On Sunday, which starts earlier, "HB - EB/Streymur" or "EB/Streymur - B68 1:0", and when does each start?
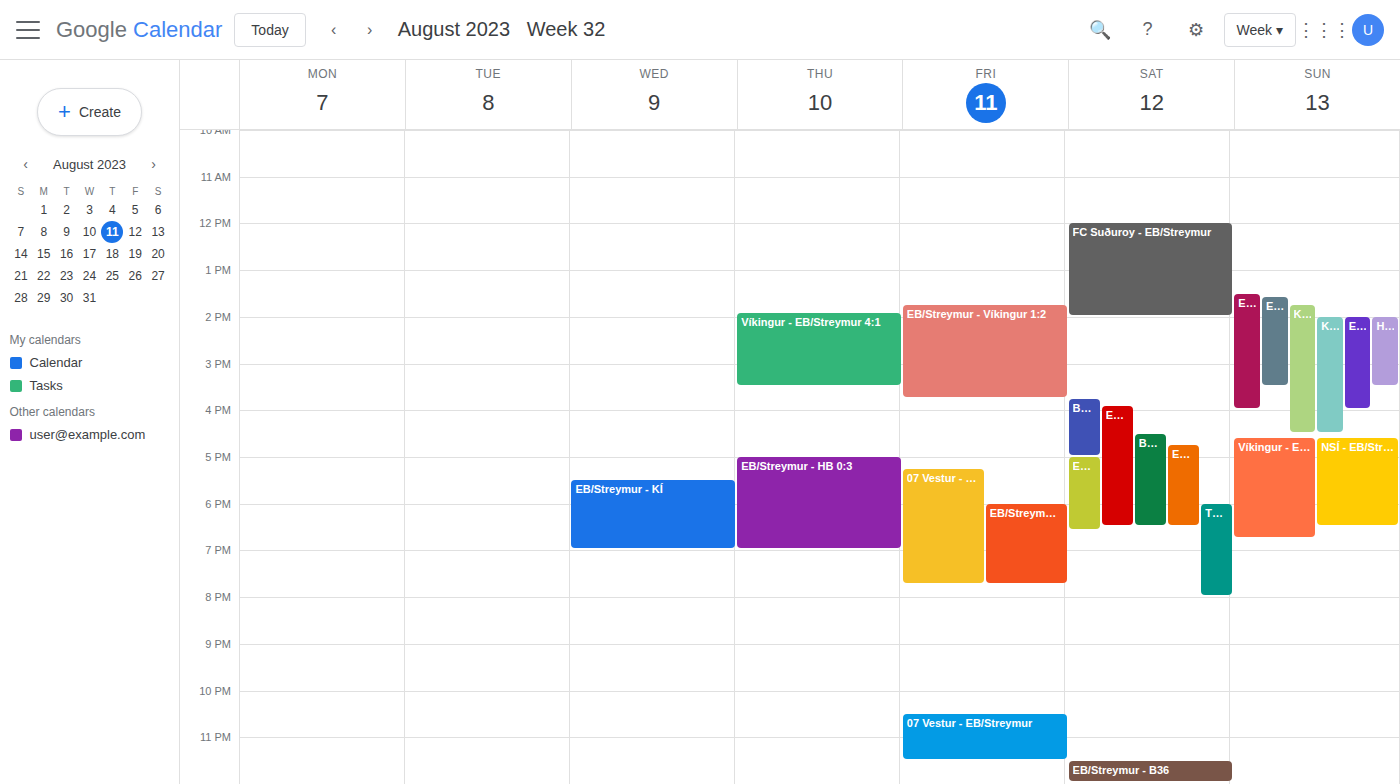
"EB/Streymur - B68 1:0" 1:30 PM; "HB - EB/Streymur" 2:00 PM.